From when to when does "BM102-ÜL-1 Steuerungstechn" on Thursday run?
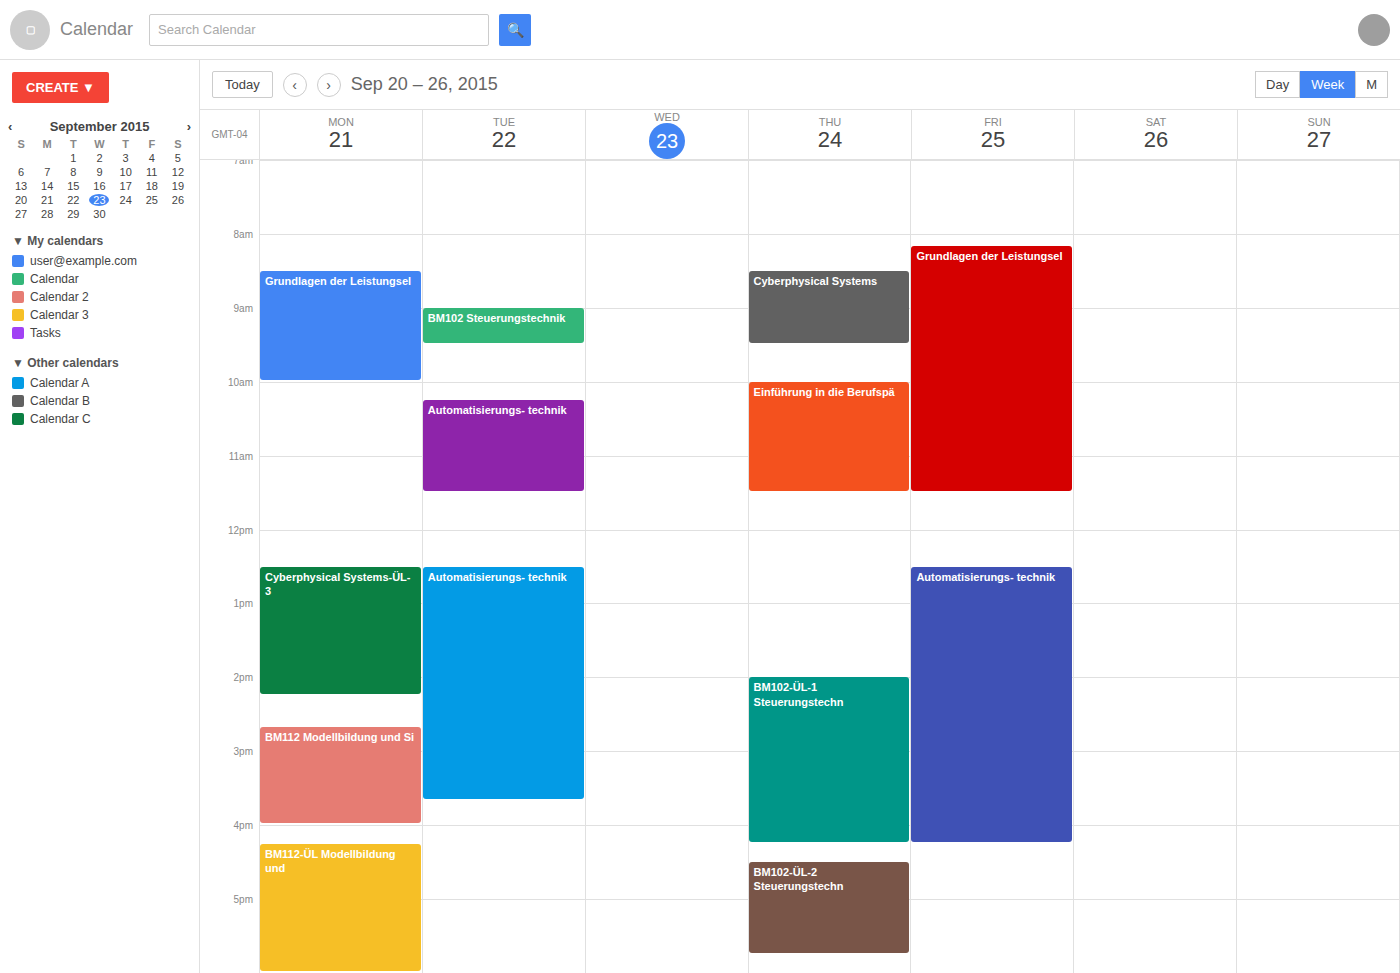
2:00 PM to 4:15 PM